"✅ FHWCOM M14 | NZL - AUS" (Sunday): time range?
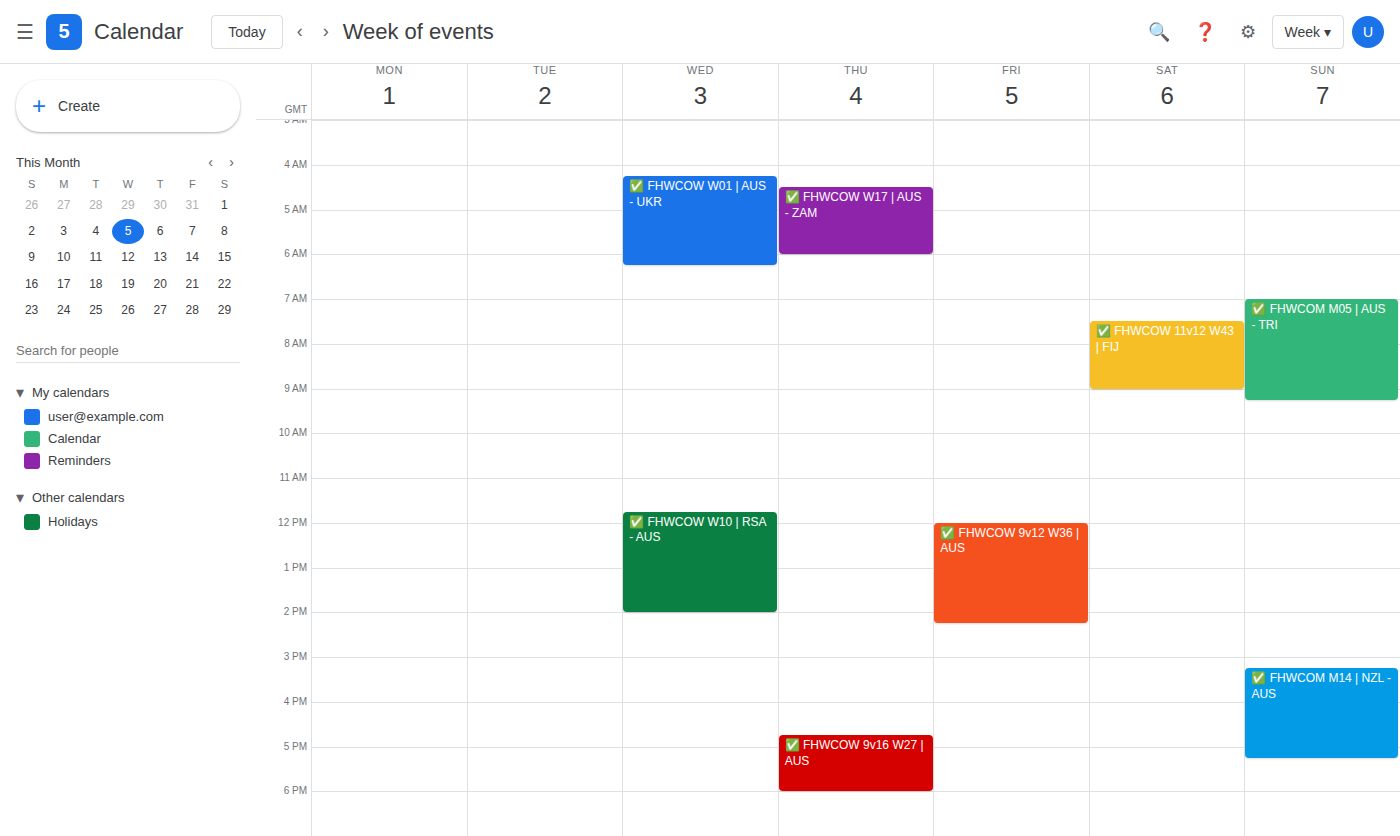
3:15 PM to 5:15 PM